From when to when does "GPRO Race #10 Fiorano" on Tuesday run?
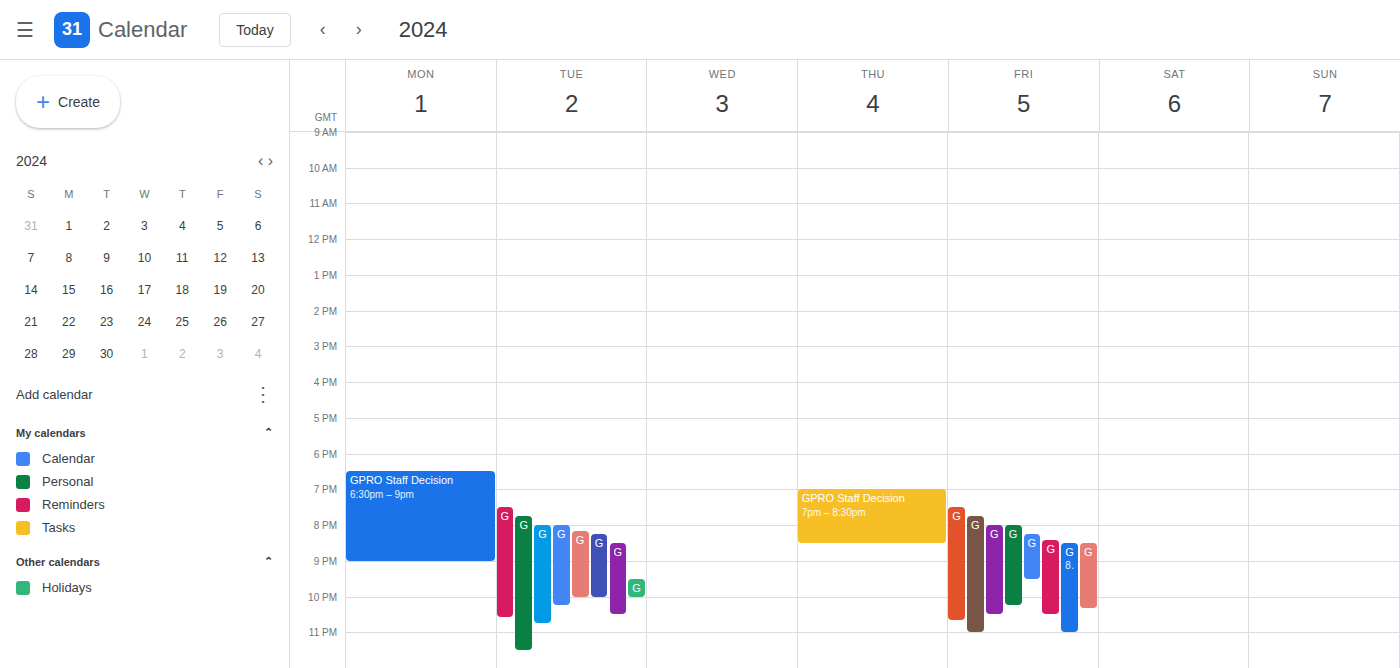
20:00 to 22:15